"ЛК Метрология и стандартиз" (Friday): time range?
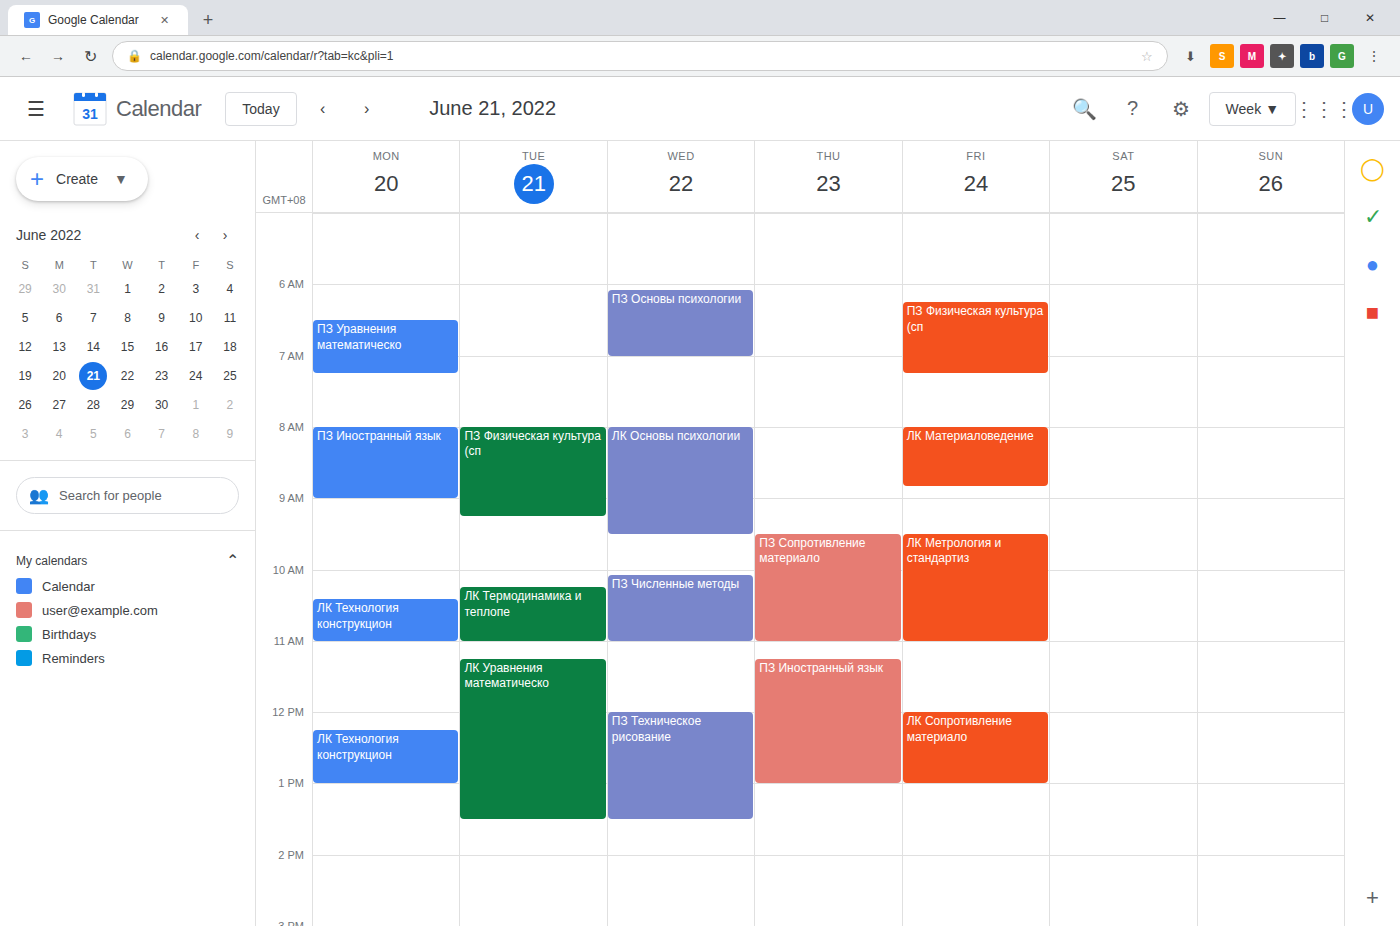
09:30 to 11:00